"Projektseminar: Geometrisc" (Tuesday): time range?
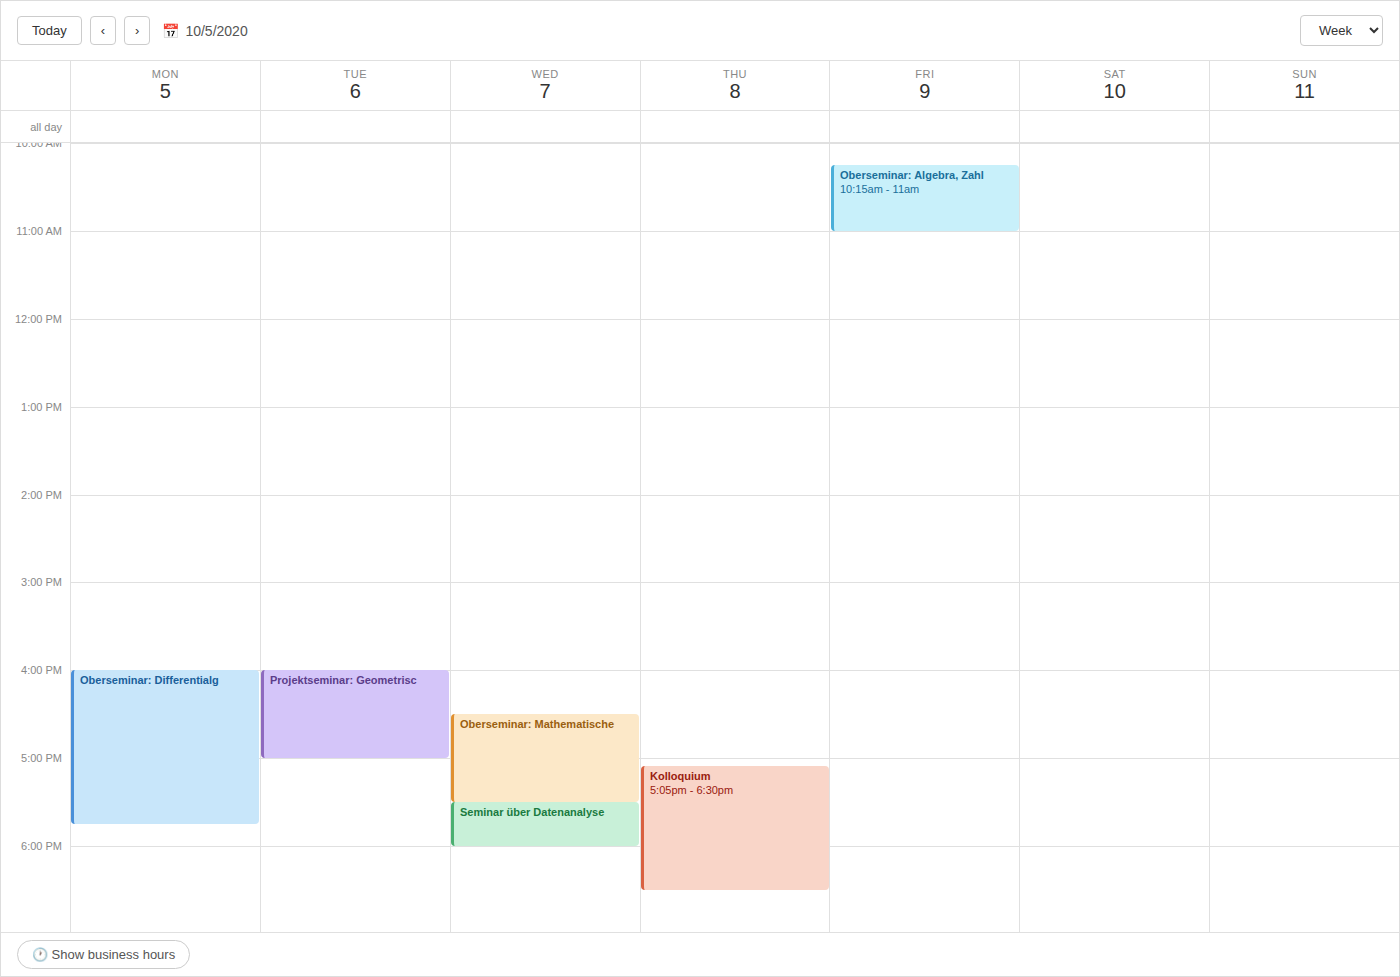
4:00 PM to 5:00 PM